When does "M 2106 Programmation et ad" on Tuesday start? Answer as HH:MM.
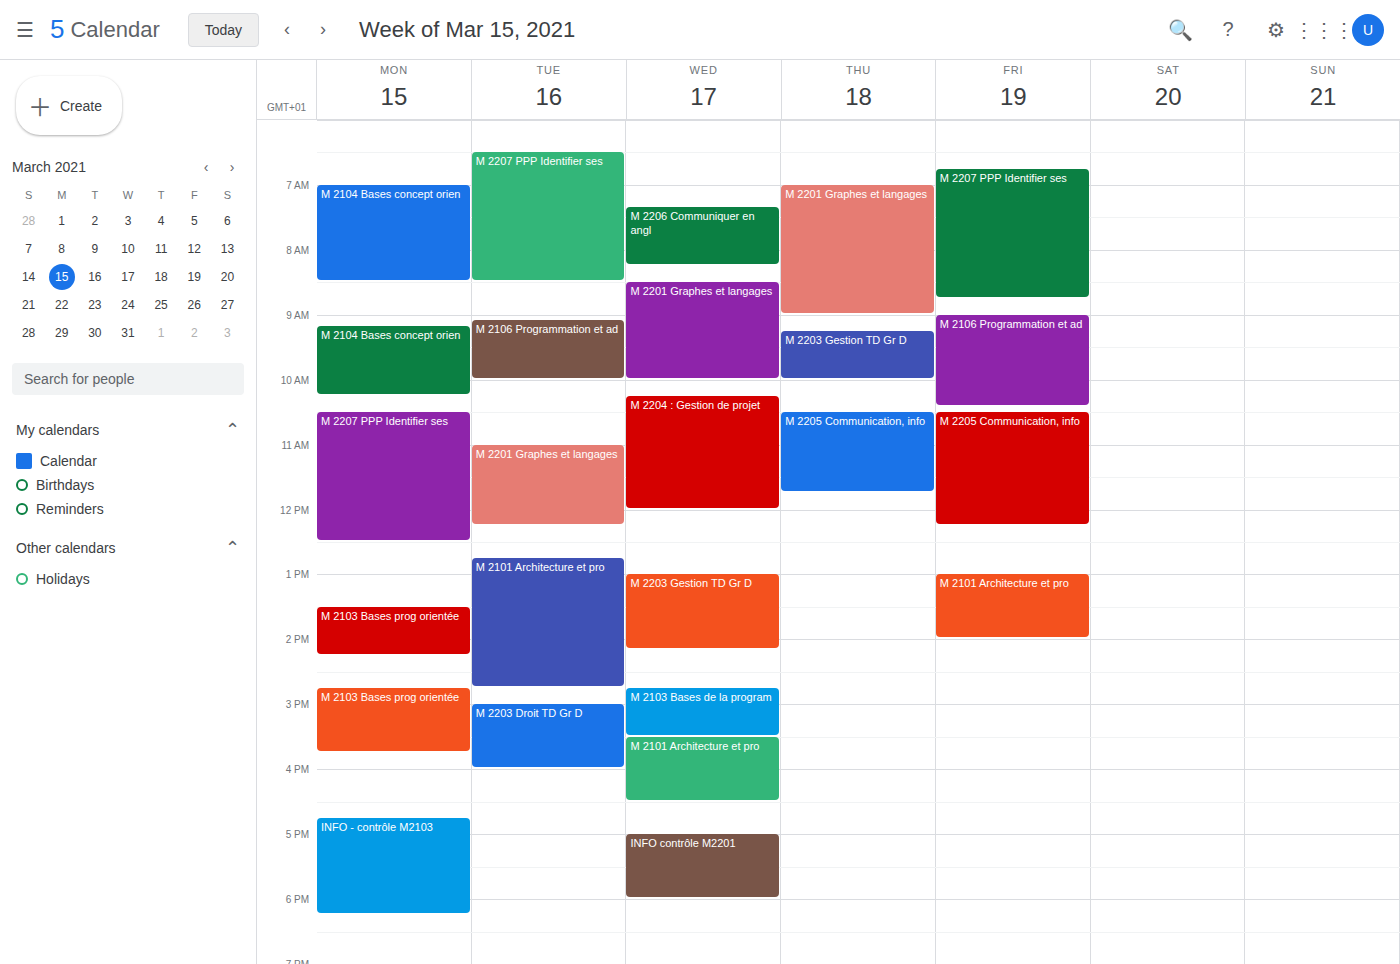
09:05